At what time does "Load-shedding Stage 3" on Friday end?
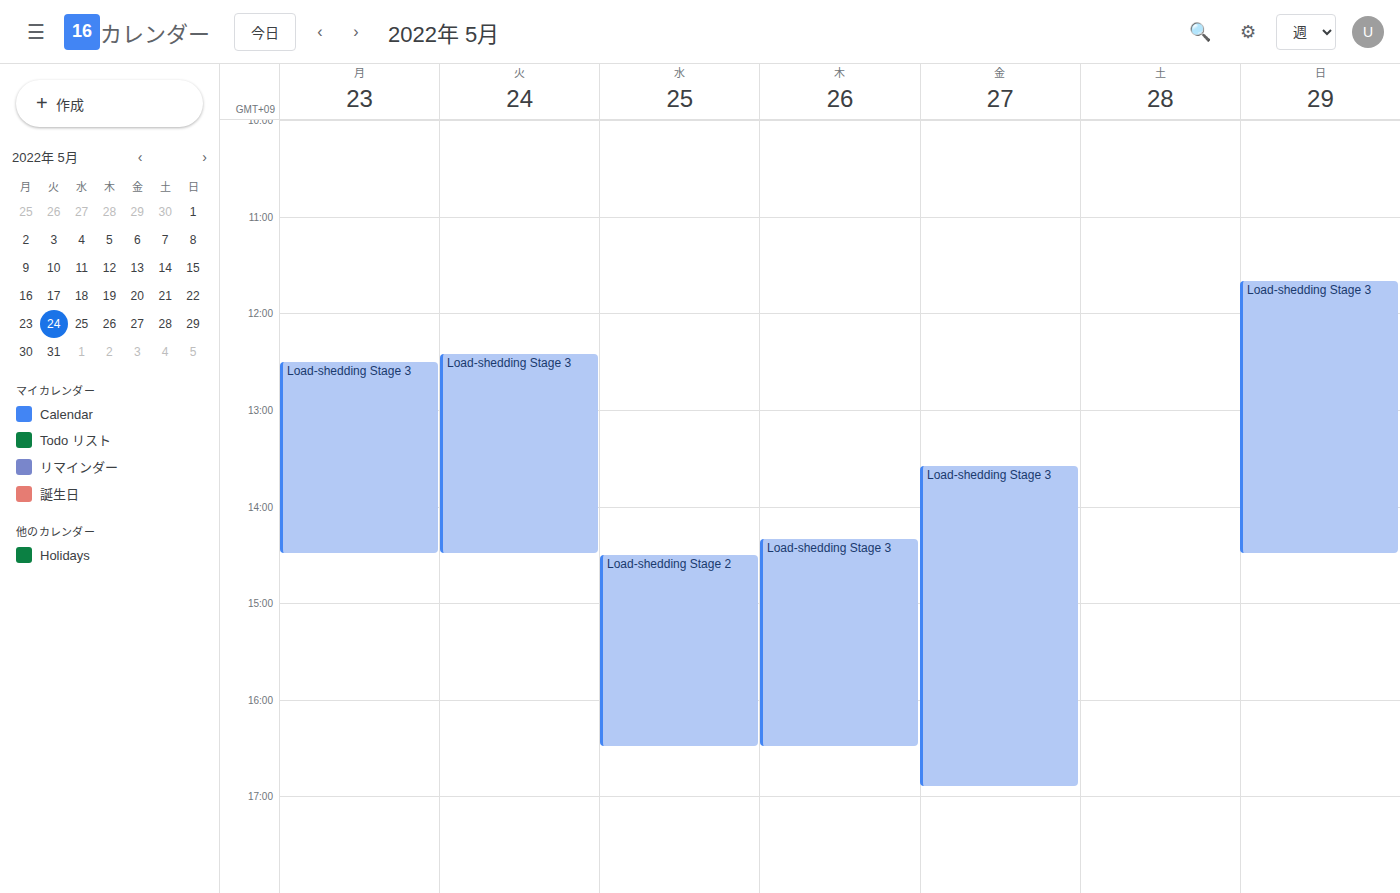
4:55 PM